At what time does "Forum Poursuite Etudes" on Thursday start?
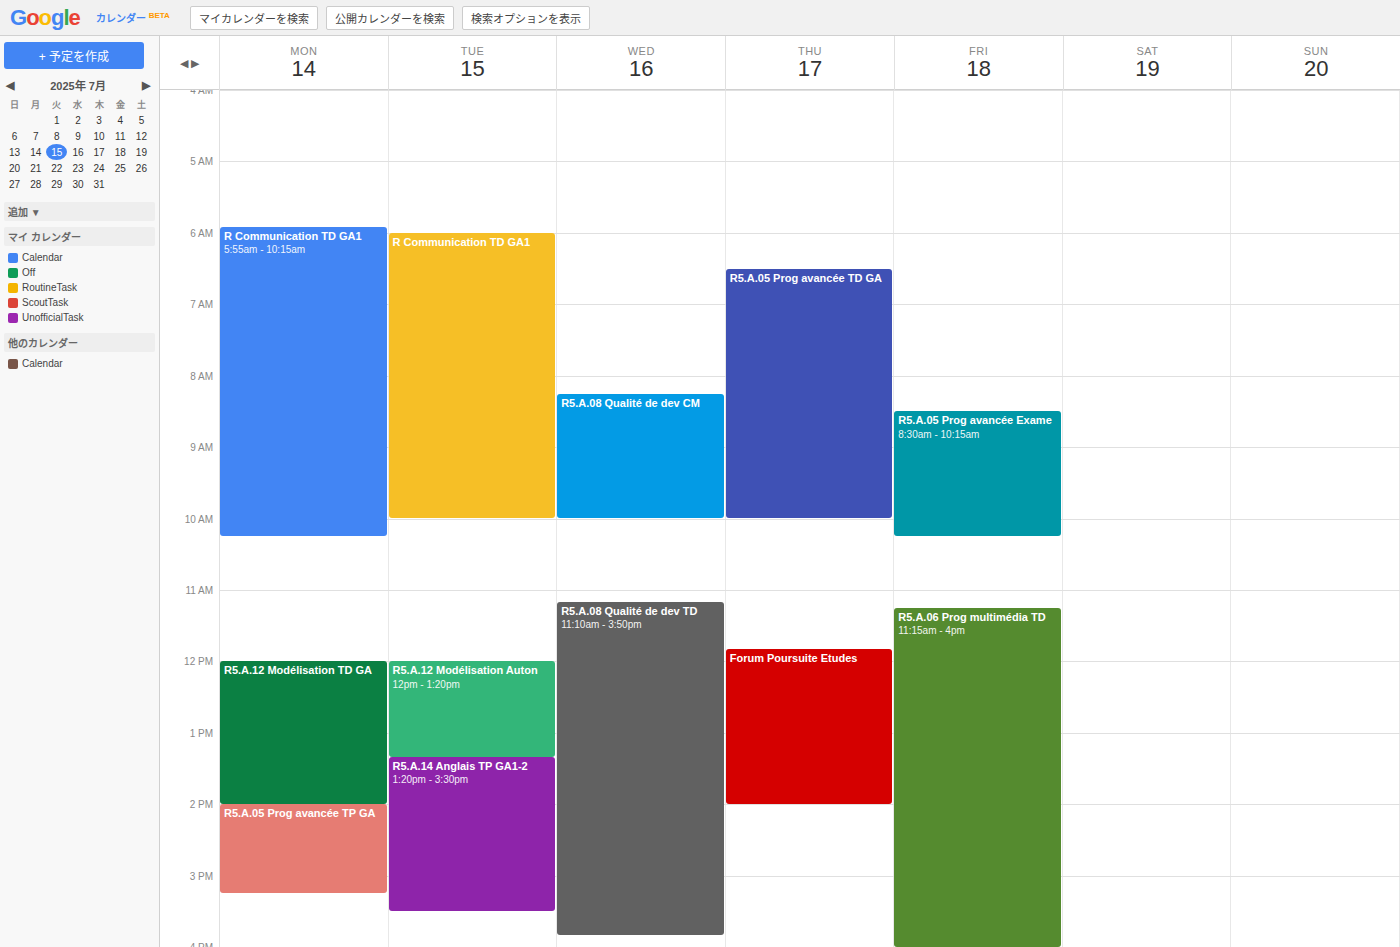
11:50 AM